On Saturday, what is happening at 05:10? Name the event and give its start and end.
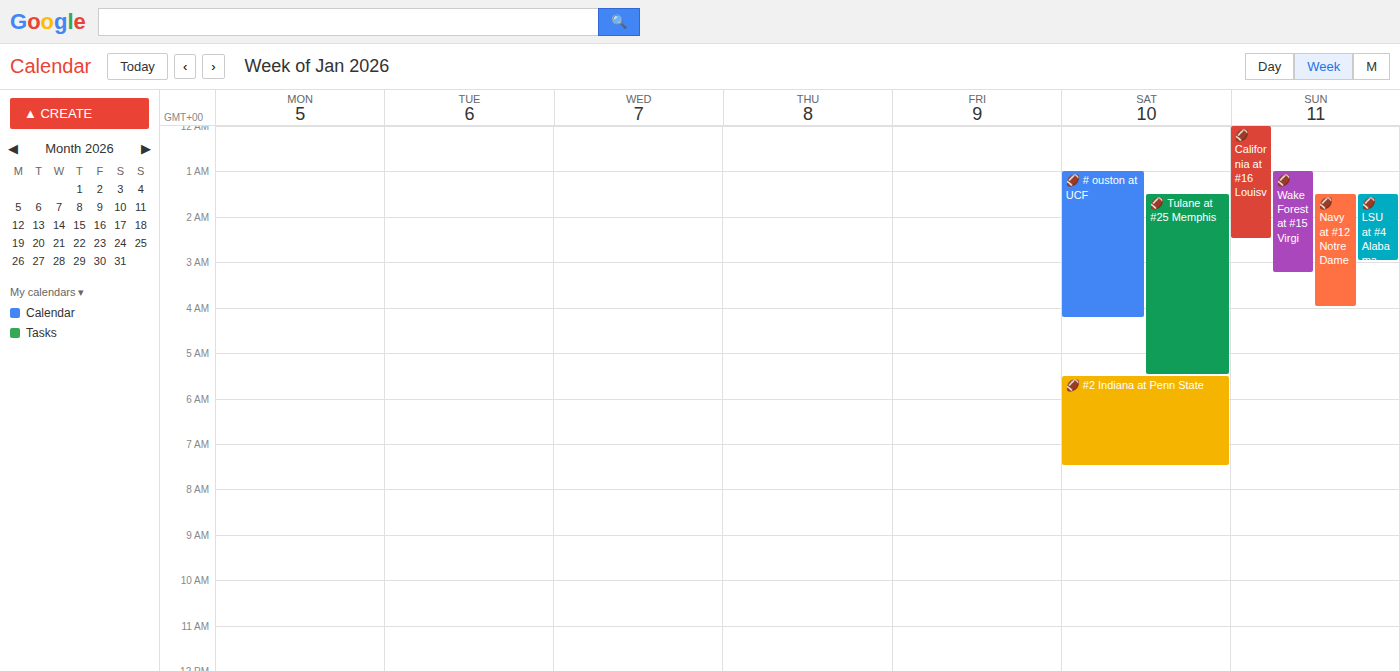
"🏈 Tulane at #25 Memphis", 01:30 to 05:30